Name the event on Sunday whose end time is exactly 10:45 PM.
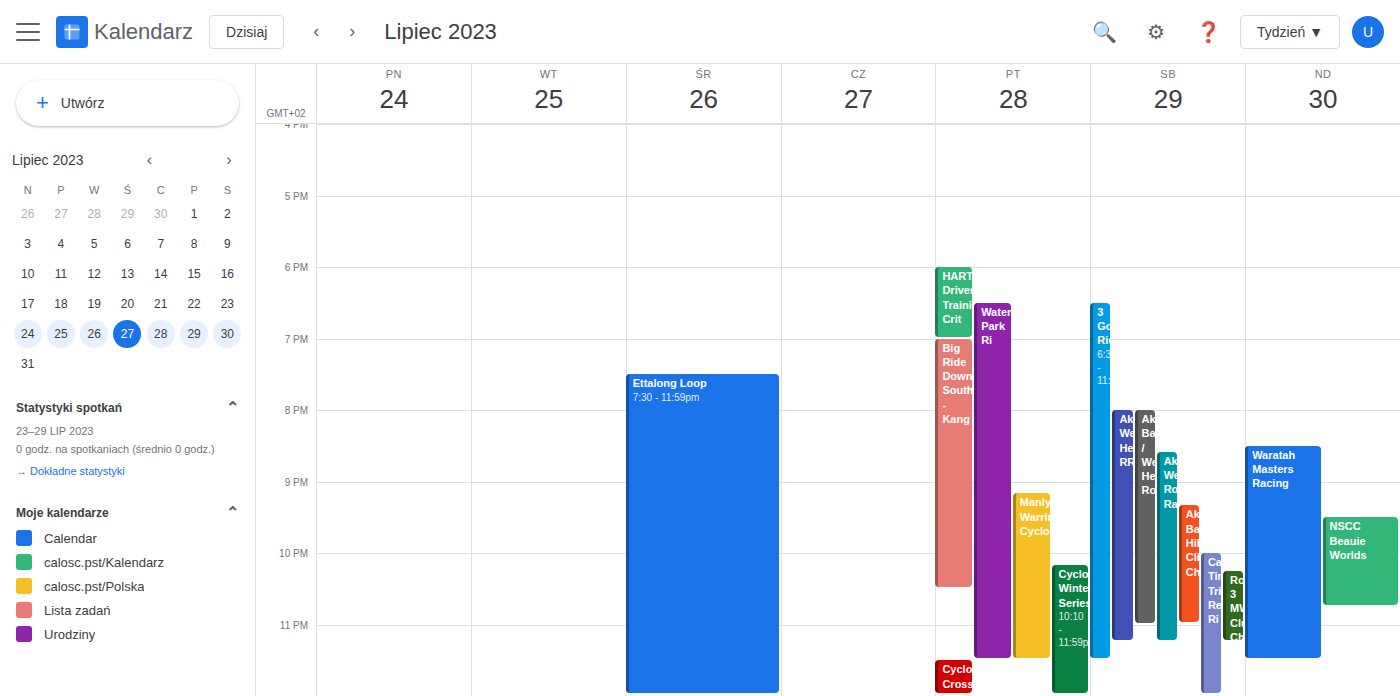
"NSCC Beauie Worlds"